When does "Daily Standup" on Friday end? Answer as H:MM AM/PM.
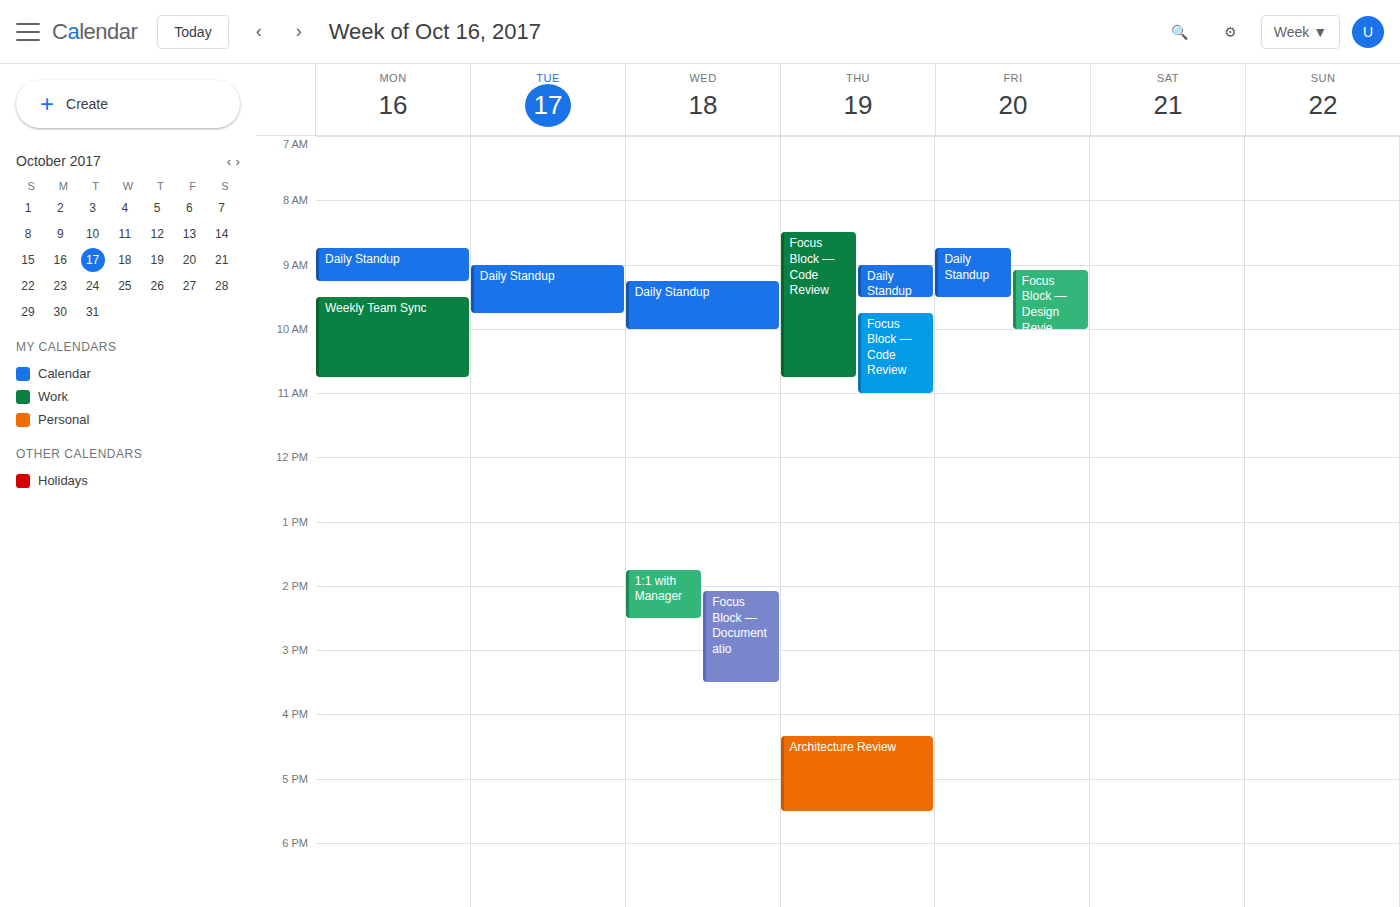
9:30 AM